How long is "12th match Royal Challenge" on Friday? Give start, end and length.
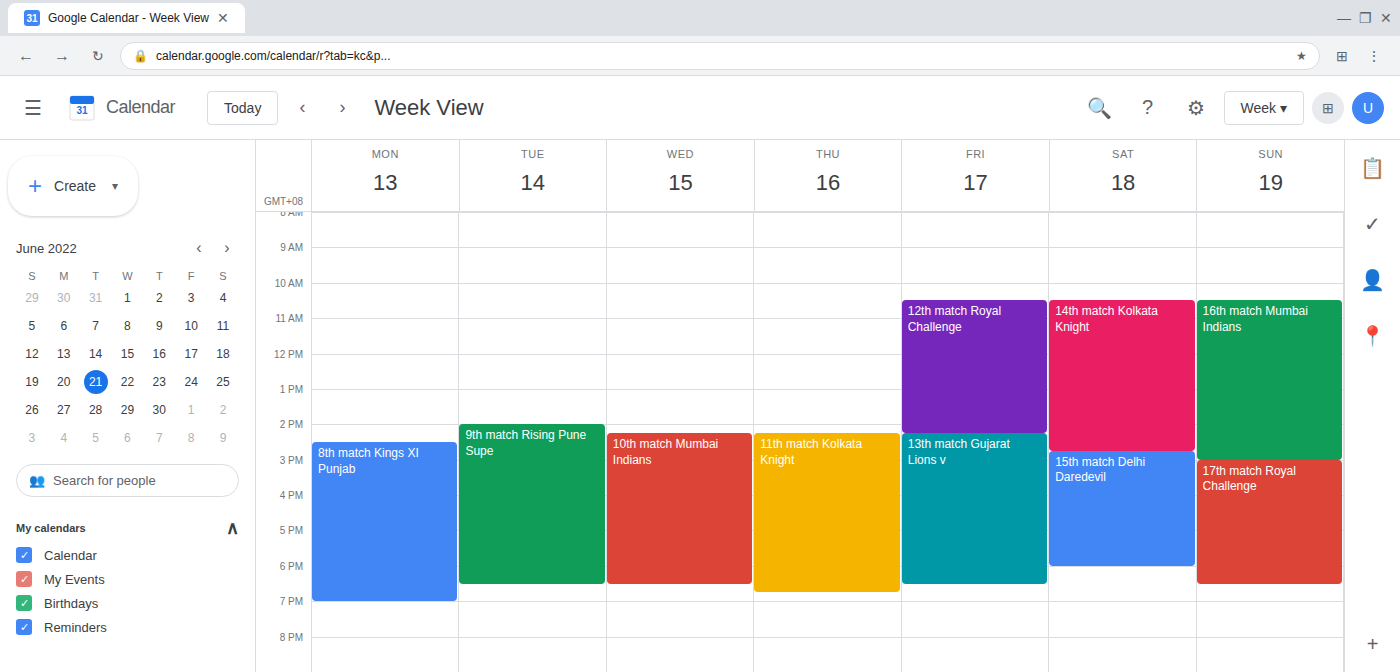
10:30 AM to 2:15 PM, 3 hours 45 minutes